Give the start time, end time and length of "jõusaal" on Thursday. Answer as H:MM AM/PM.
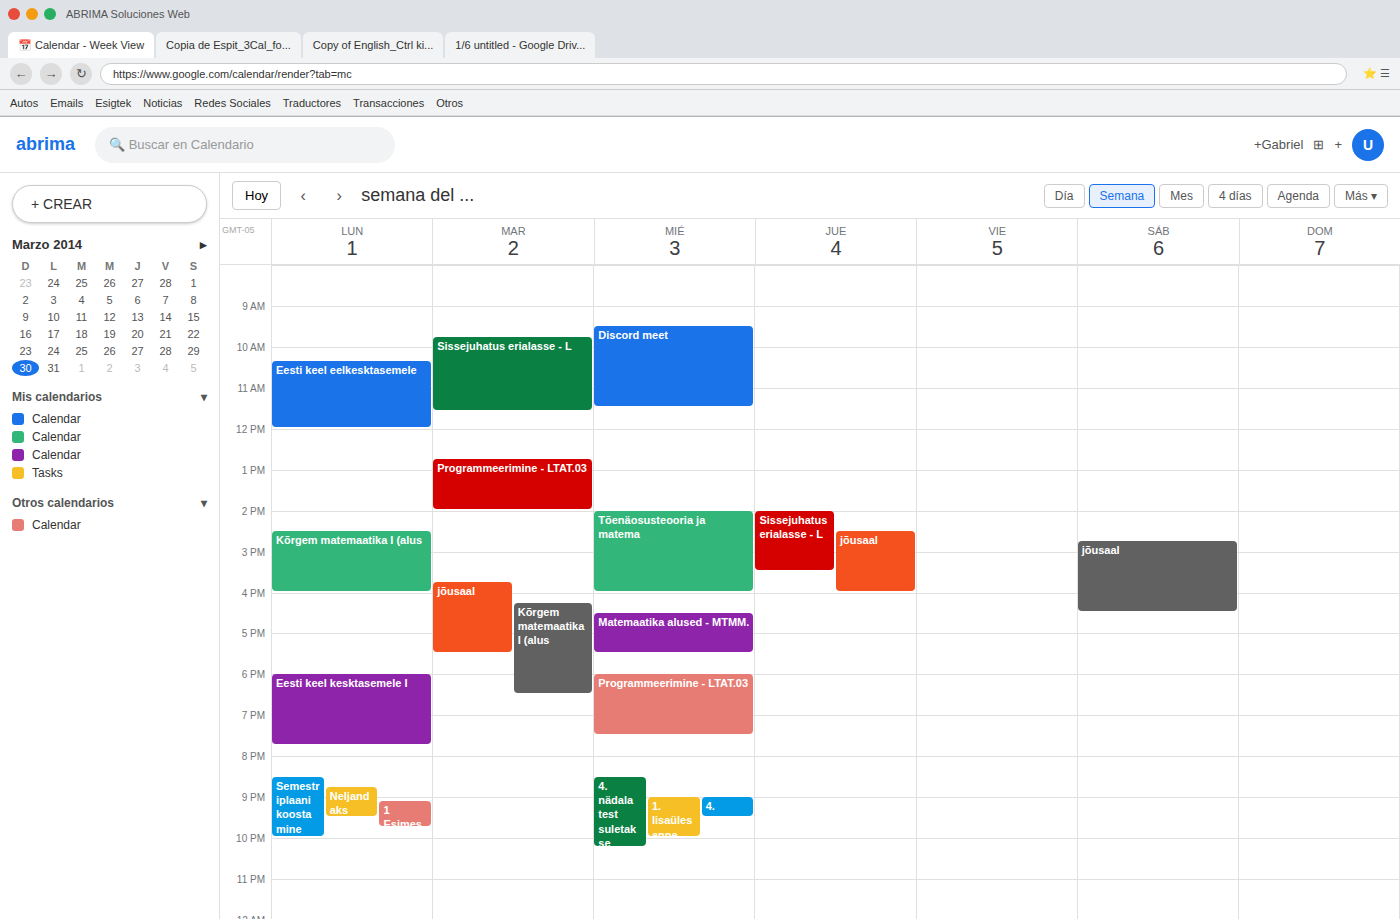
2:30 PM to 4:00 PM, 1 hour 30 minutes